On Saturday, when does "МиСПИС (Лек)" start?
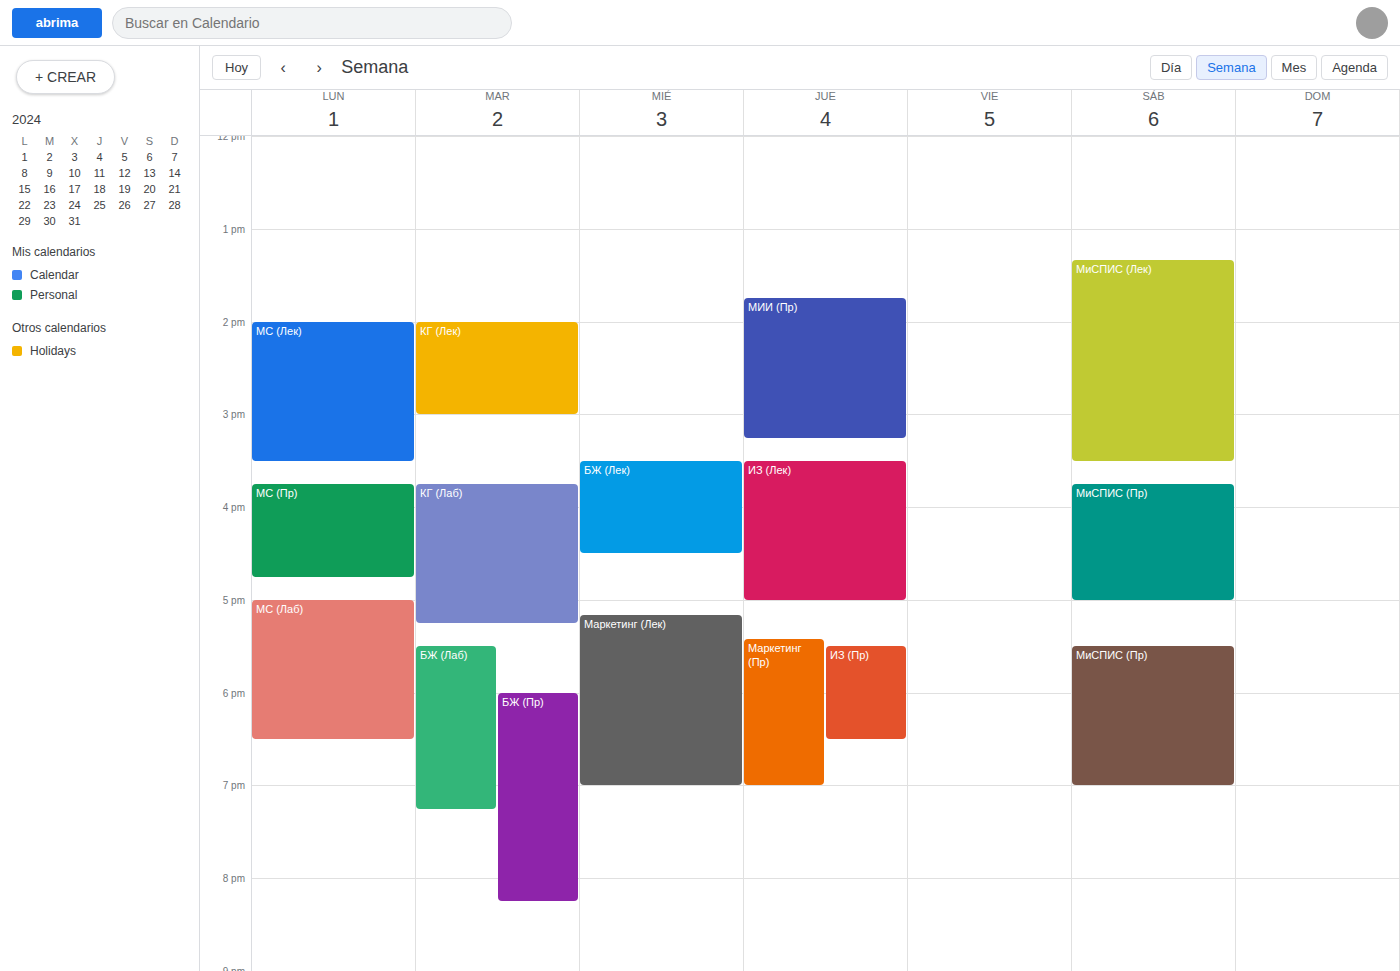
1:20 PM